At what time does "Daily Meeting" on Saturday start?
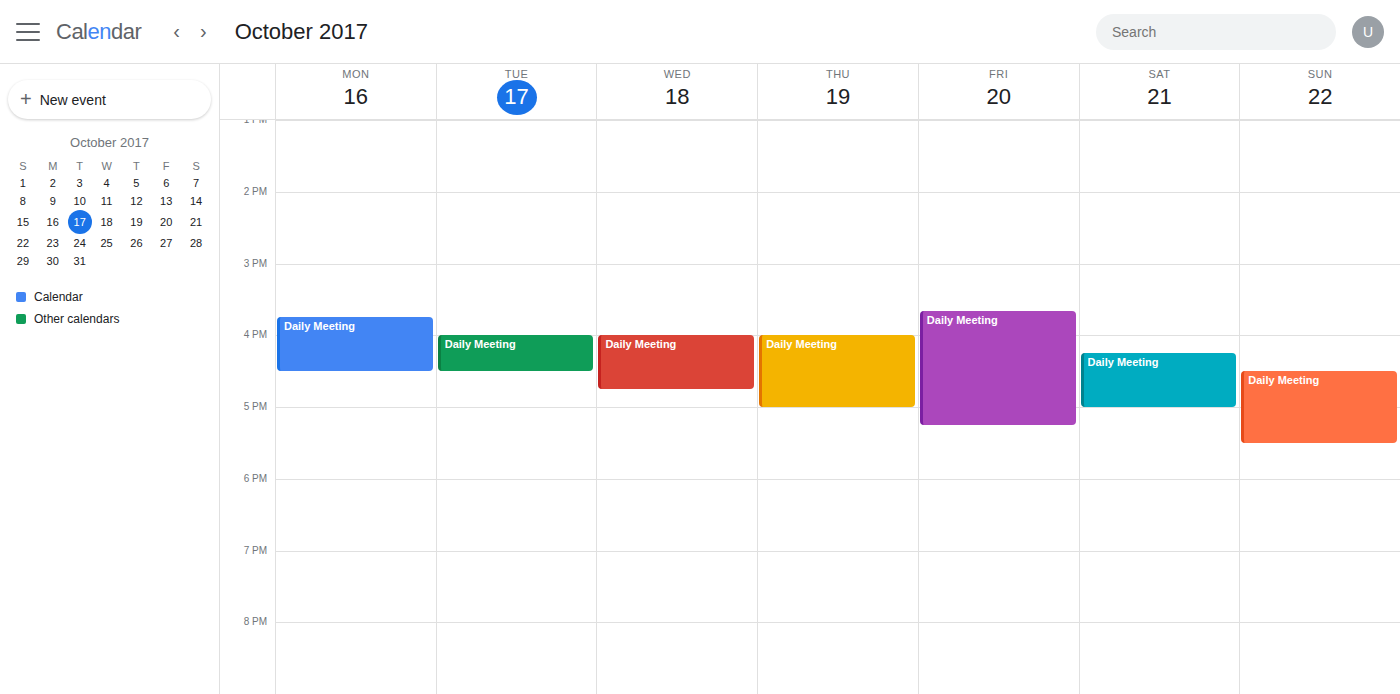
4:15 PM